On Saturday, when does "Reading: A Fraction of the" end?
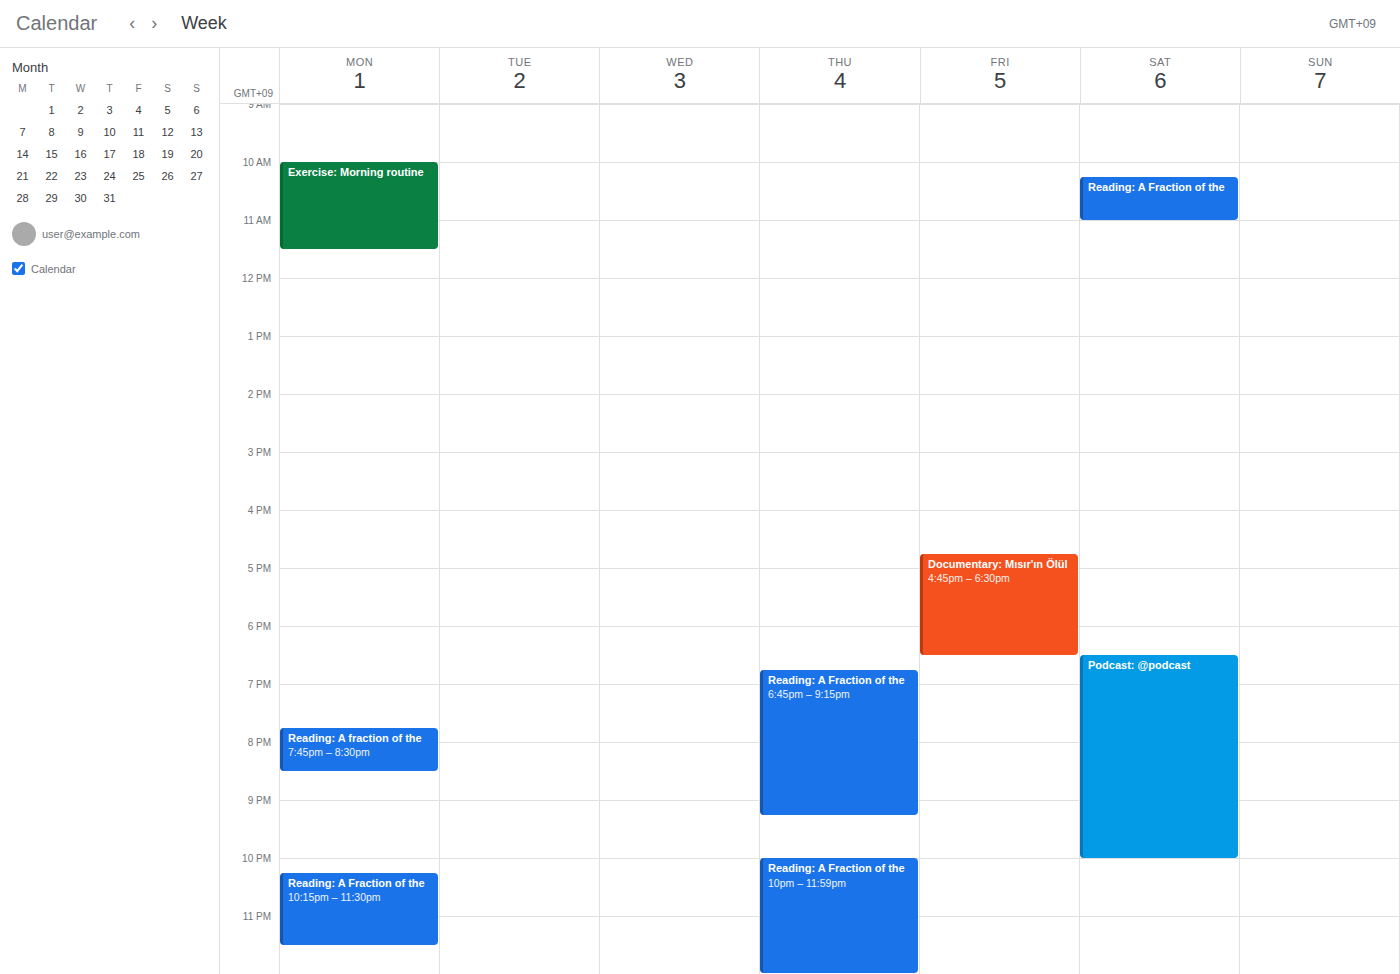
11:00 AM